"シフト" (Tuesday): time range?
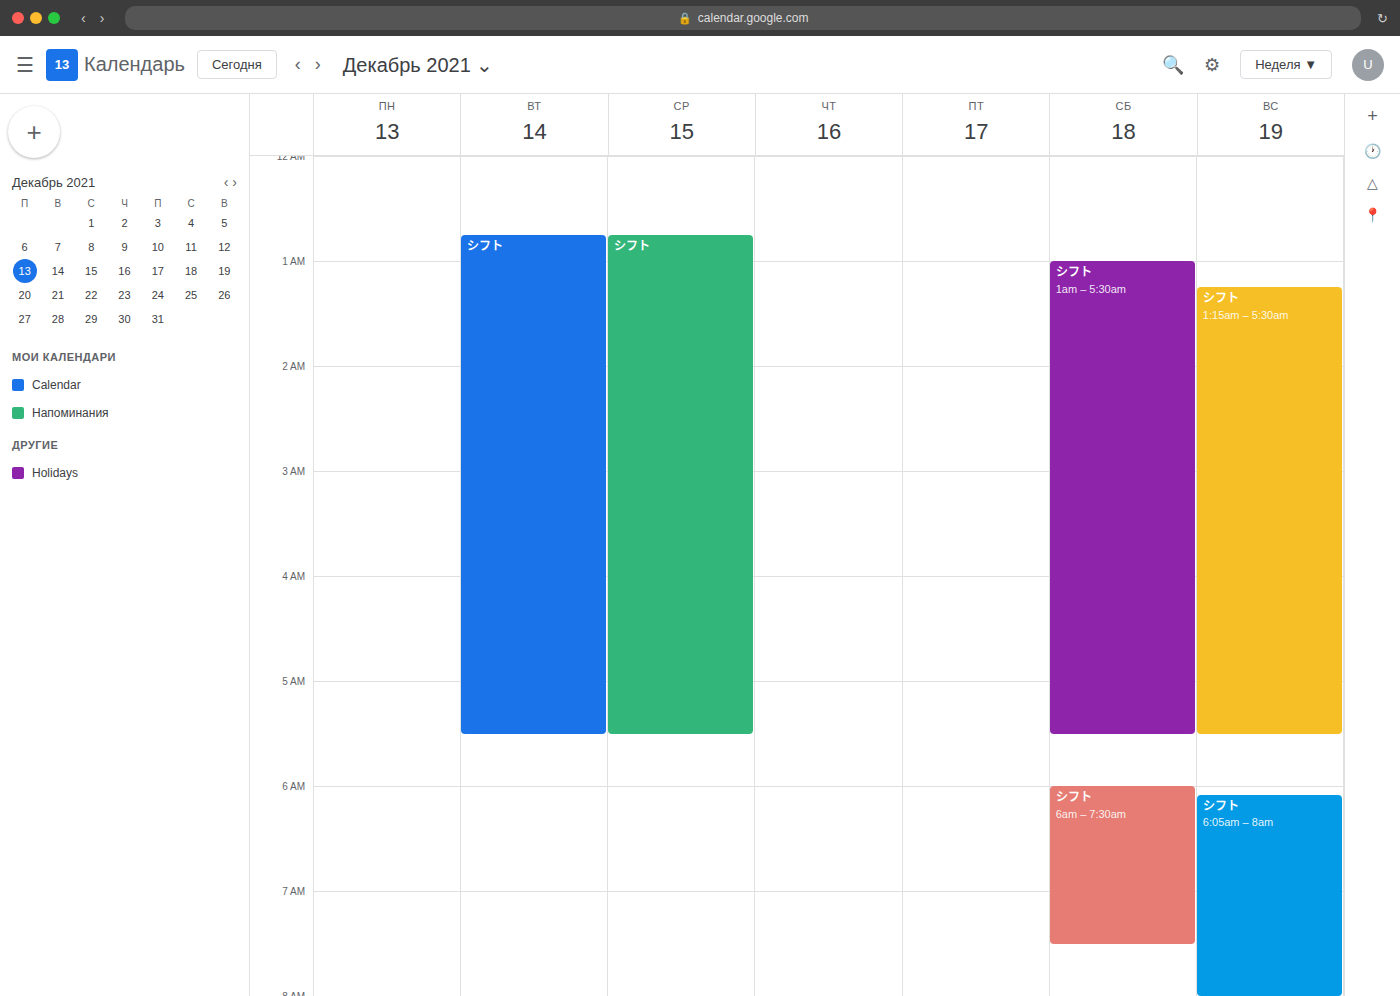
12:45 AM to 5:30 AM